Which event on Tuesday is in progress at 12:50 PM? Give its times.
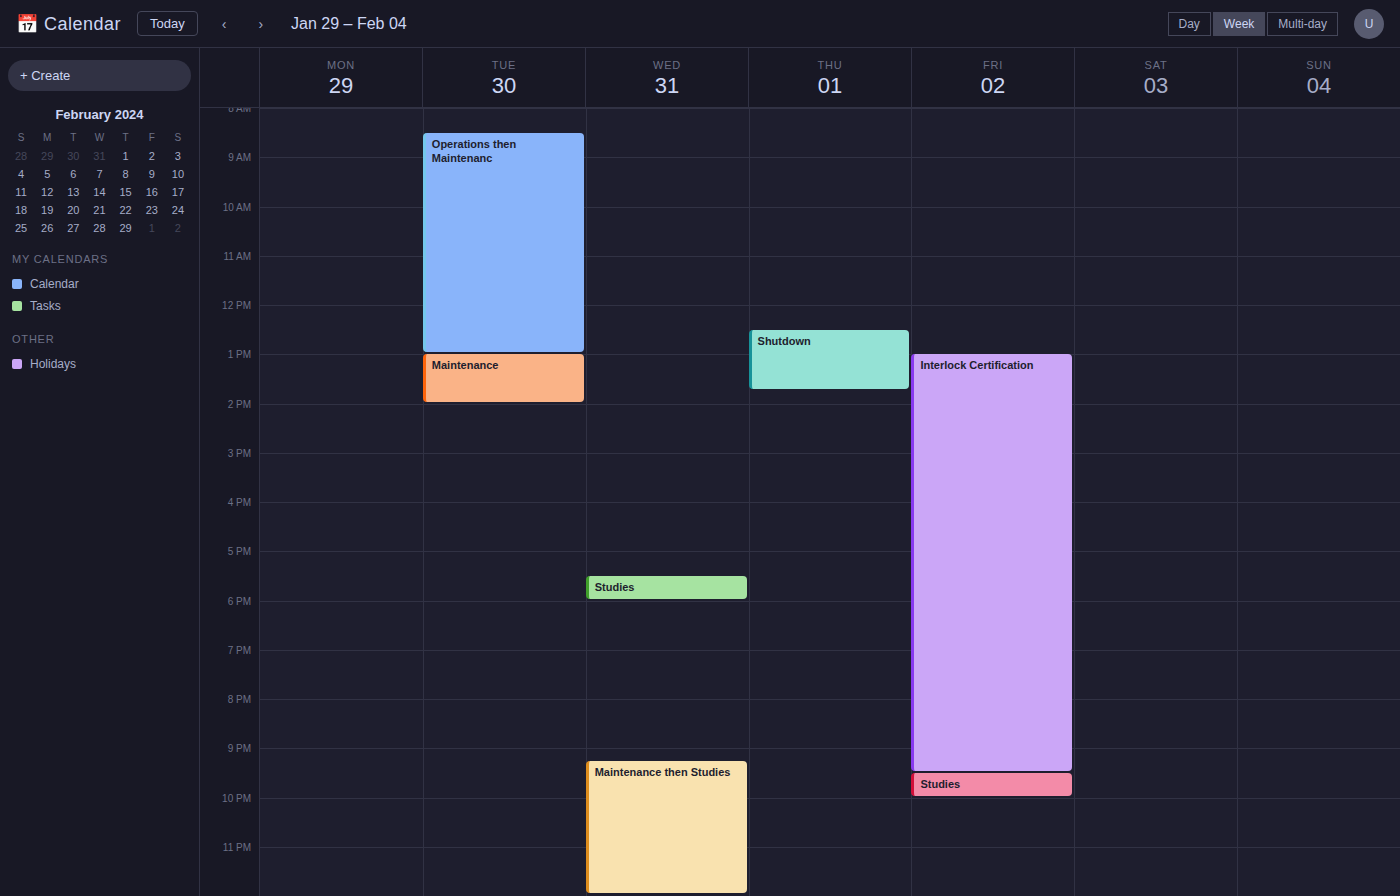
"Operations then Maintenanc", 8:30 AM to 1:00 PM